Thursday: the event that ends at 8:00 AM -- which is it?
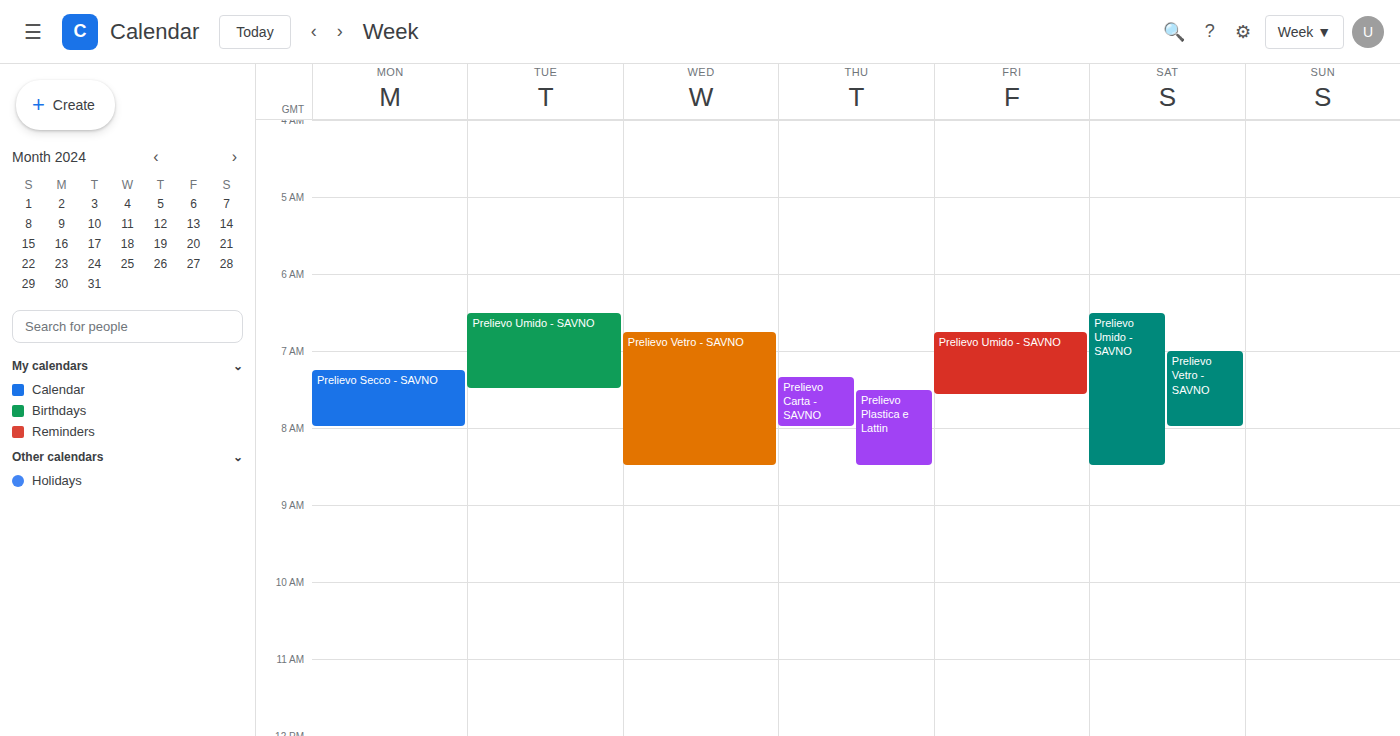
"Prelievo Carta - SAVNO"